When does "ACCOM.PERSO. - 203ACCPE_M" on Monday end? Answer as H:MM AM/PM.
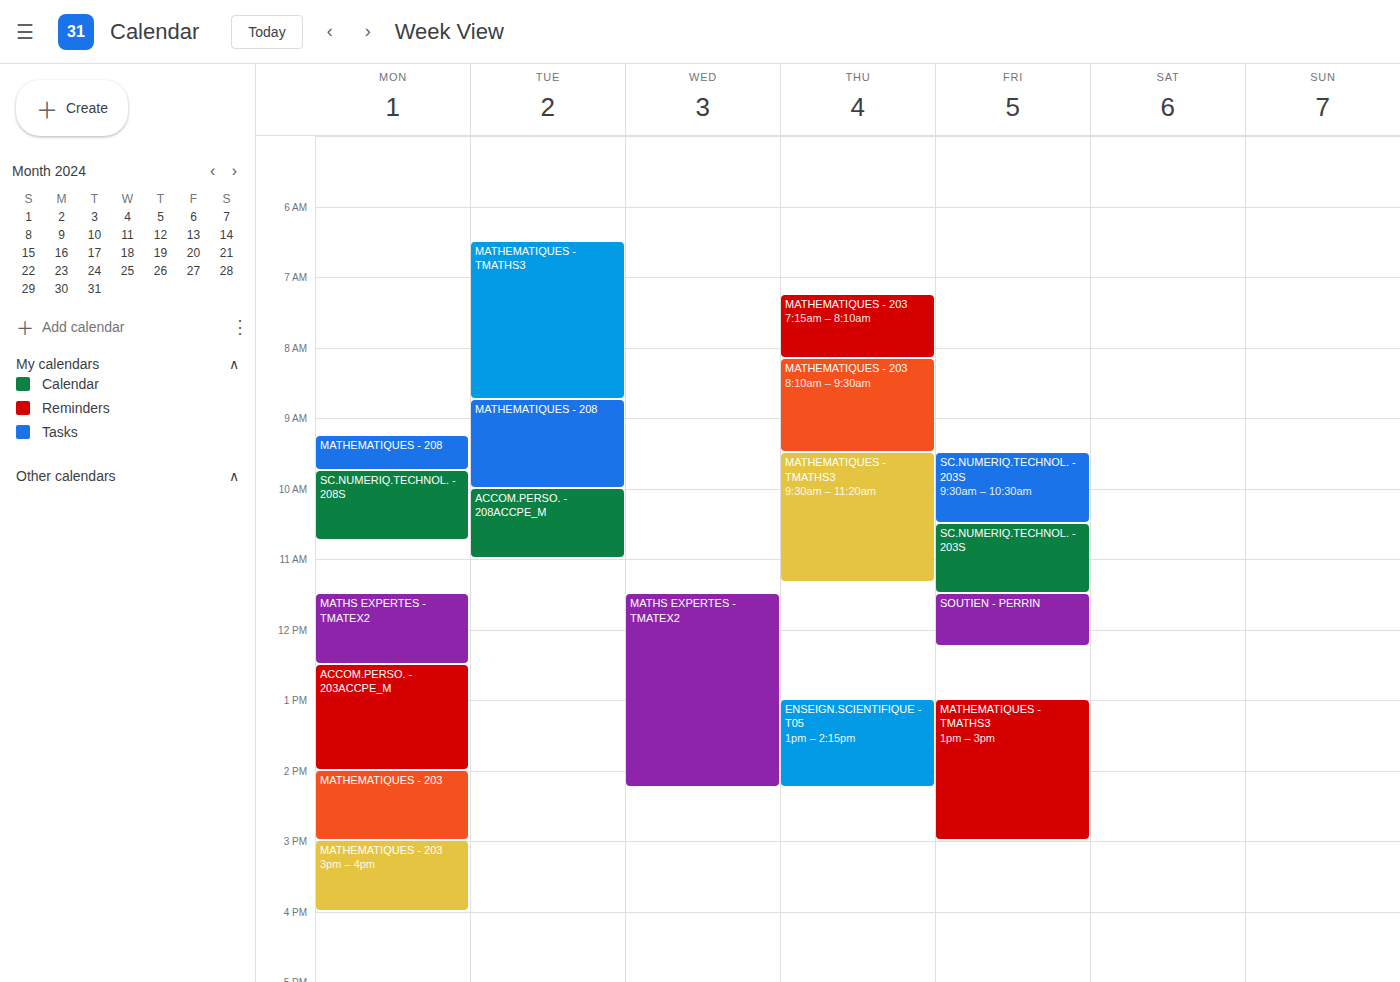
2:00 PM